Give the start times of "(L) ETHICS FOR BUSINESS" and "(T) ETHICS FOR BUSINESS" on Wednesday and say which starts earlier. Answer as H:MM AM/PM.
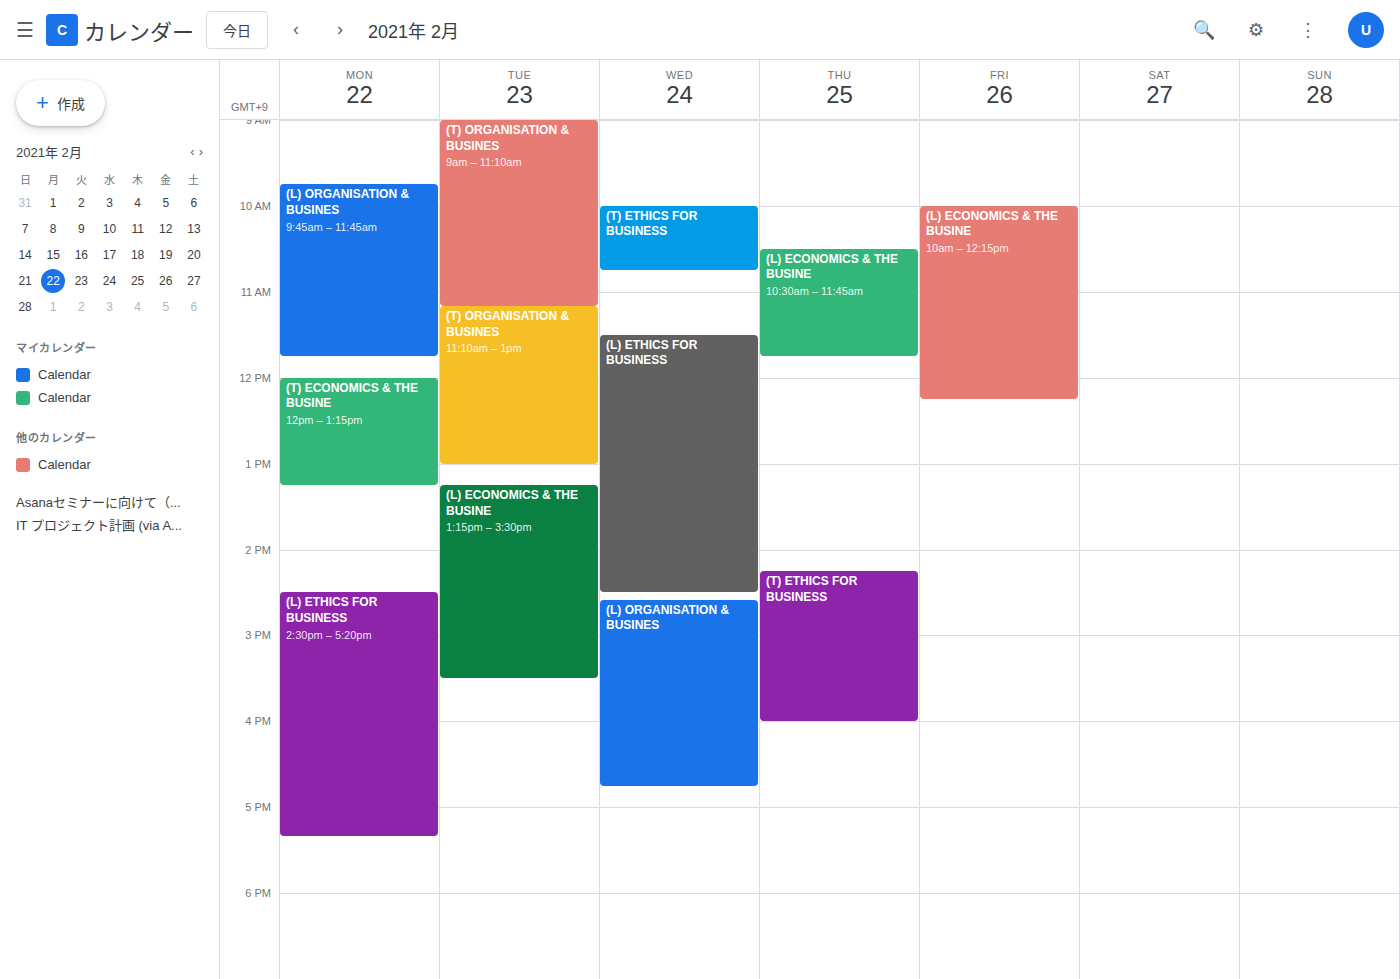
"(T) ETHICS FOR BUSINESS" 10:00 AM; "(L) ETHICS FOR BUSINESS" 11:30 AM.